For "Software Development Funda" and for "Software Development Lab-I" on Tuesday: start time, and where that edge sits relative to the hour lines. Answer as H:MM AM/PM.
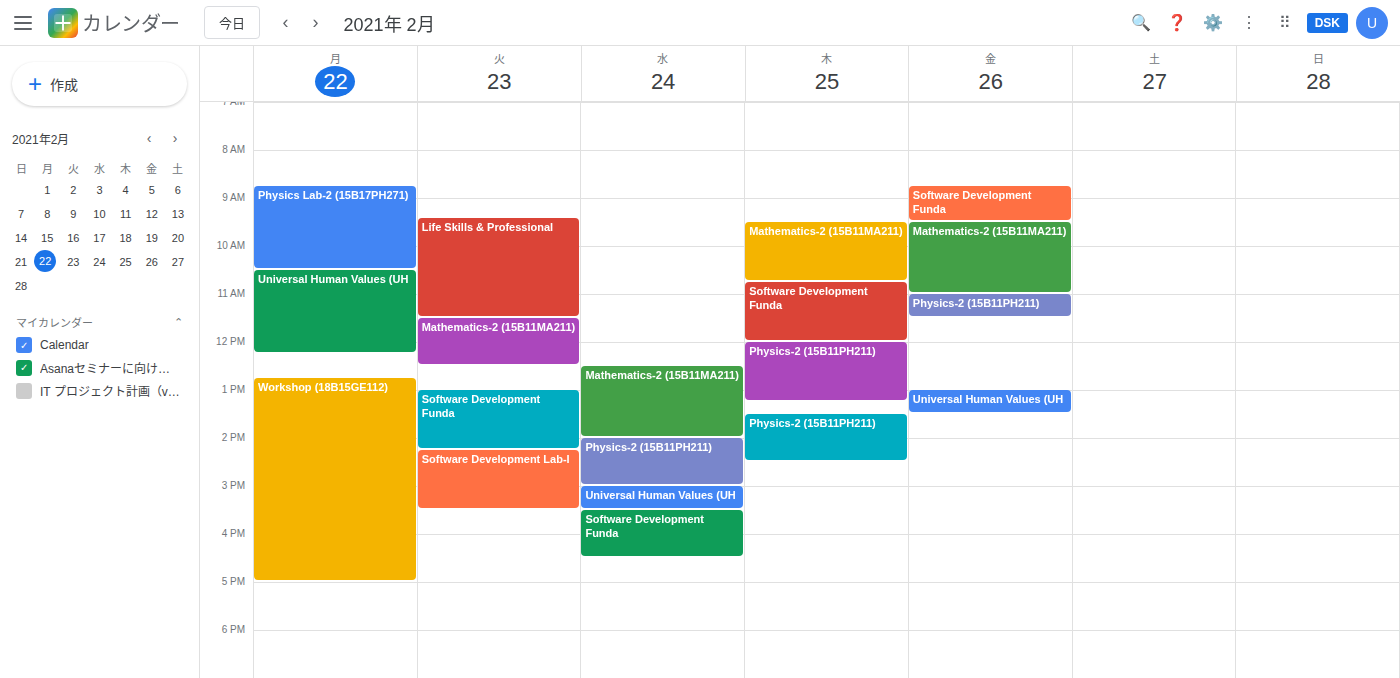
"Software Development Funda": 1:00 PM, exactly on the 1 PM line. "Software Development Lab-I": 2:15 PM, neither: a quarter of the way from the 2 PM line to the 3 PM line.